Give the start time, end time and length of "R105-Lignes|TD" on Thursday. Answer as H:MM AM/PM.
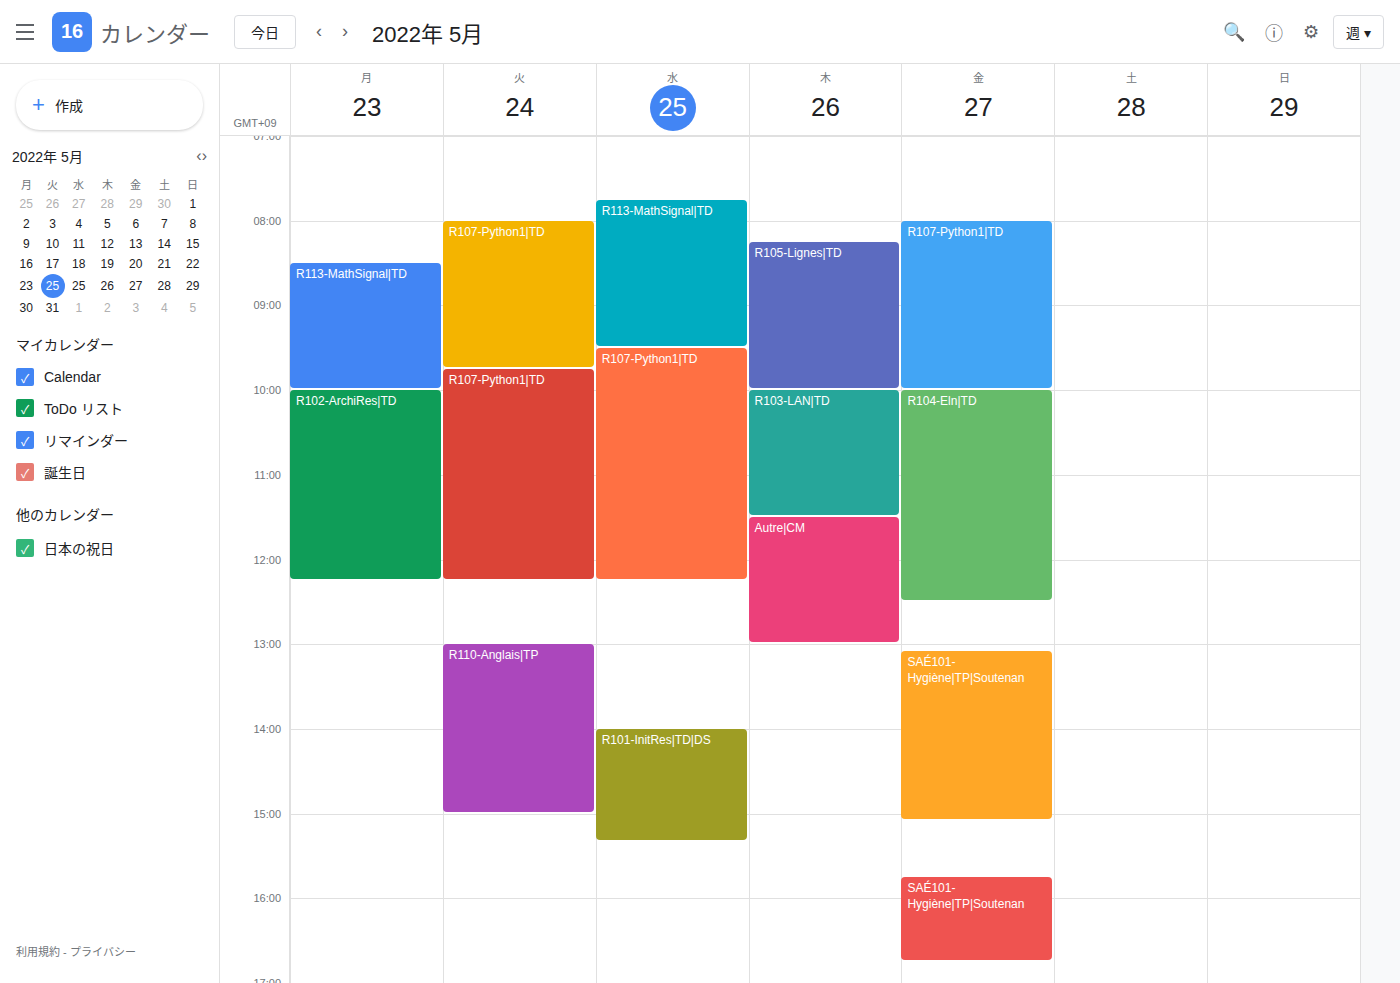
8:15 AM to 10:00 AM, 1 hour 45 minutes